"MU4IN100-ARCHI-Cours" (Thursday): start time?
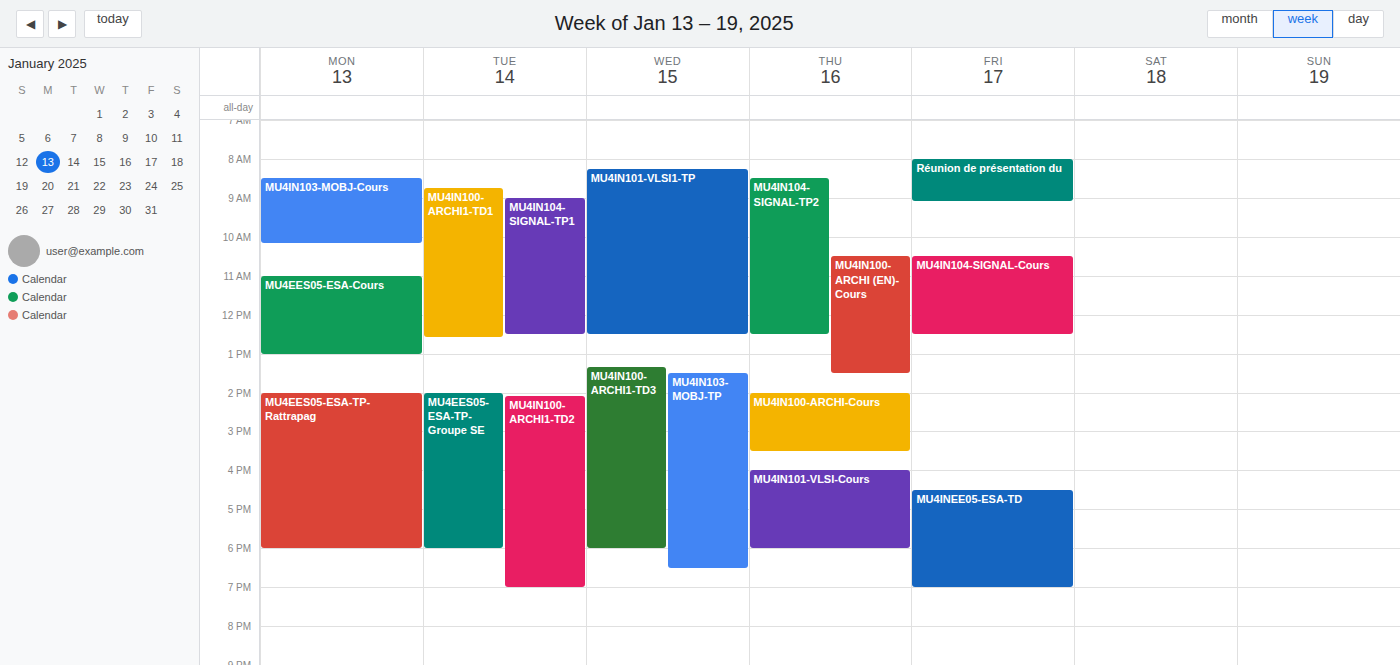
14:00